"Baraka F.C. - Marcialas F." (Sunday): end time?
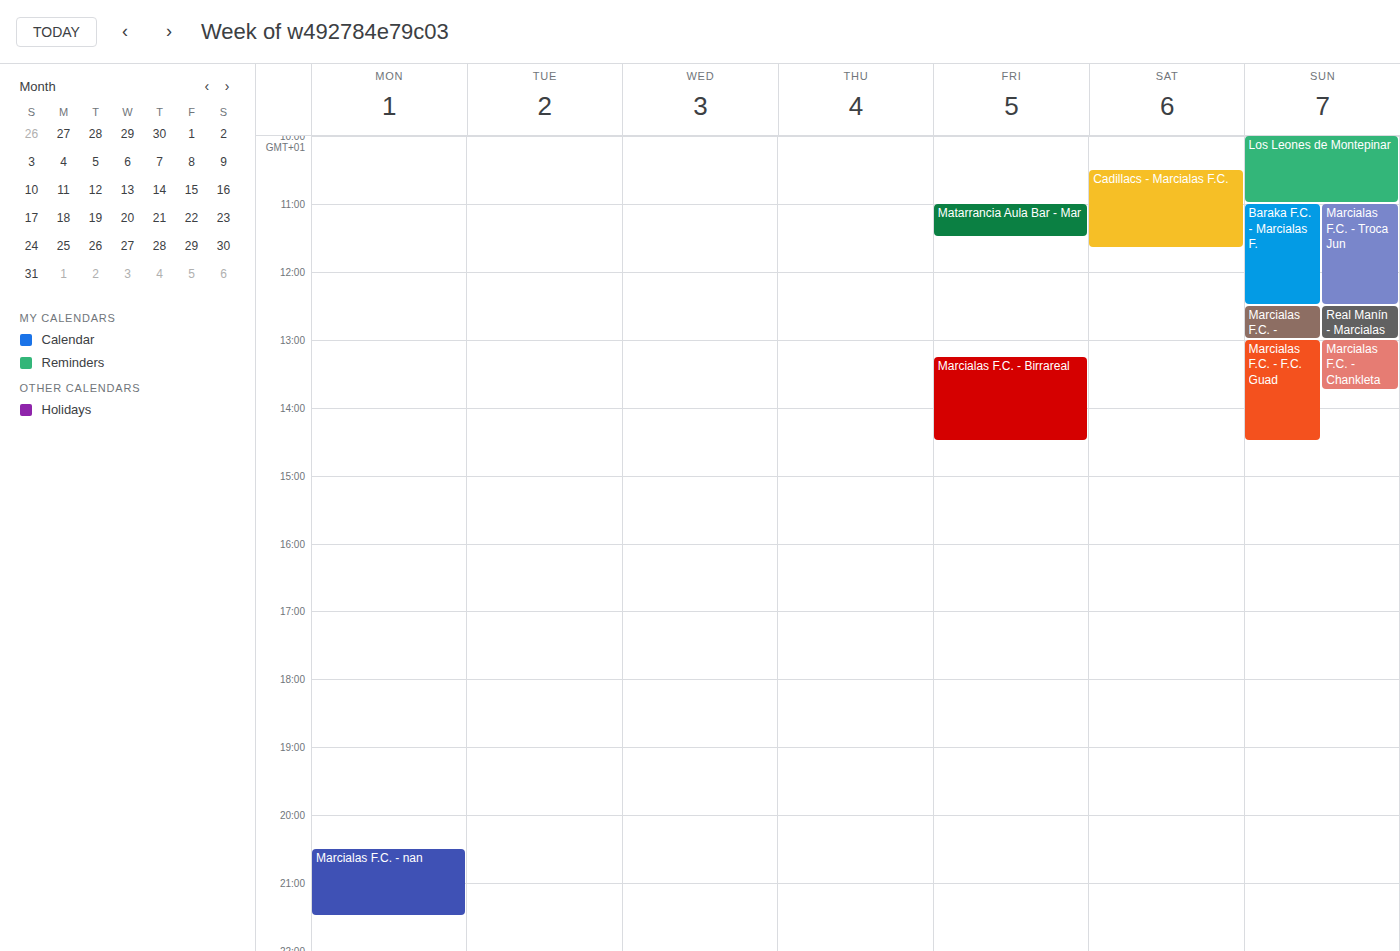
12:30